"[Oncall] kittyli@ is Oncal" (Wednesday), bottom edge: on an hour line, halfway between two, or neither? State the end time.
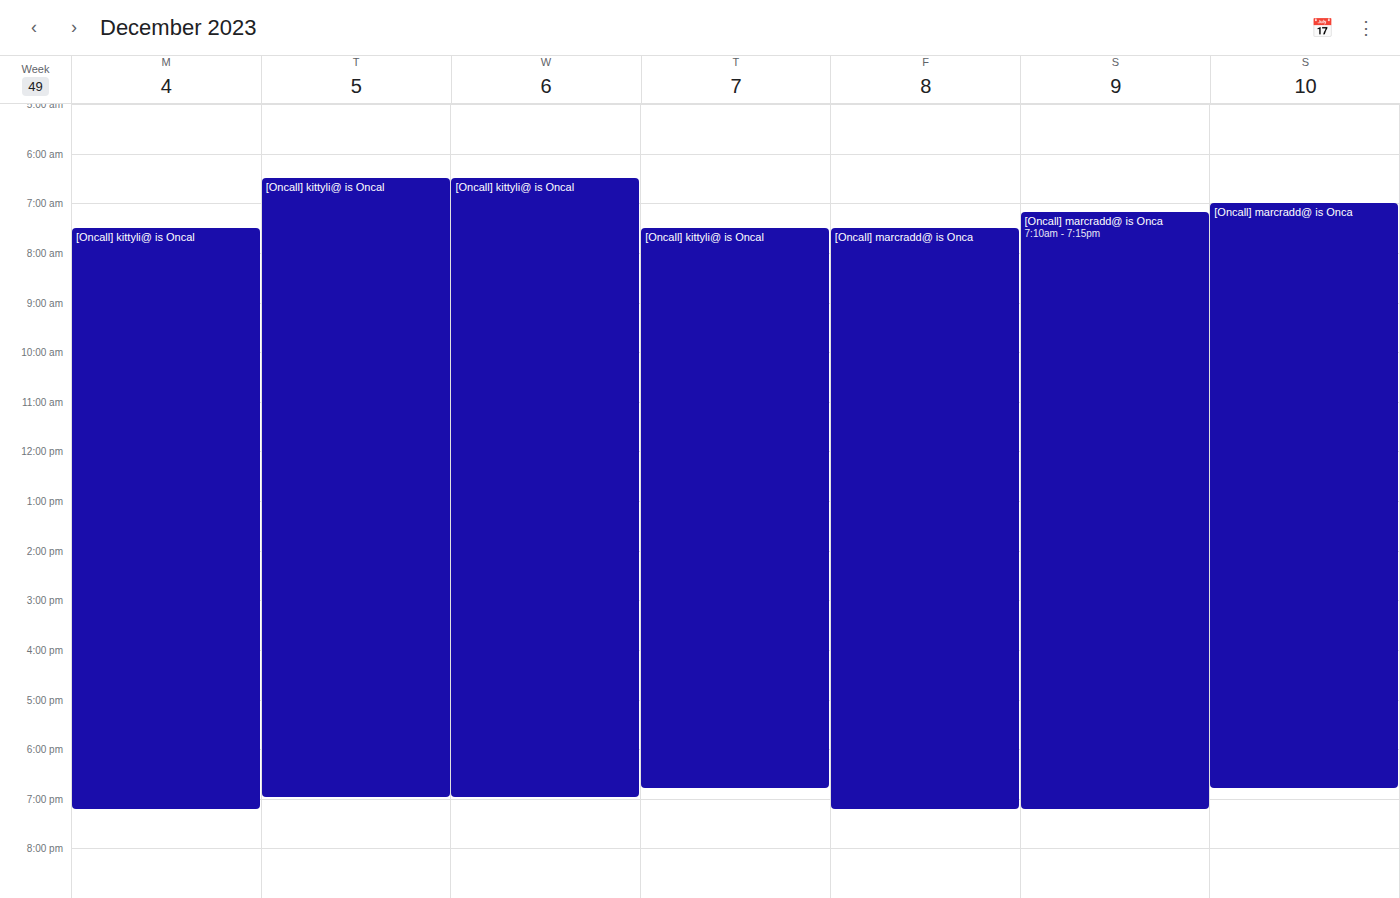
7:00 PM -- exactly on the 7 PM line.